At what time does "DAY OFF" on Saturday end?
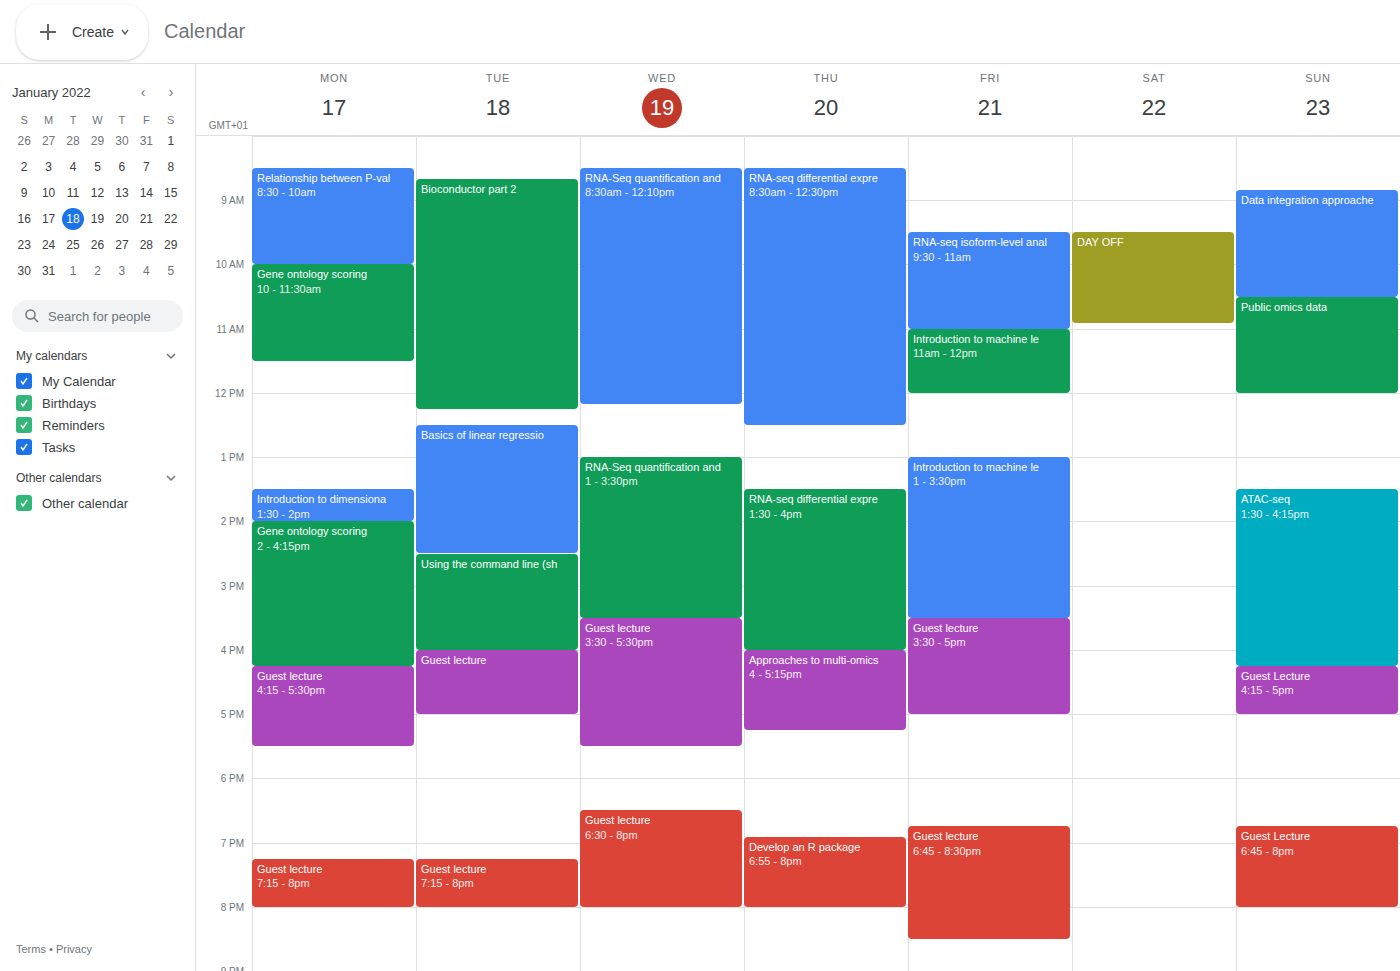
10:55 AM